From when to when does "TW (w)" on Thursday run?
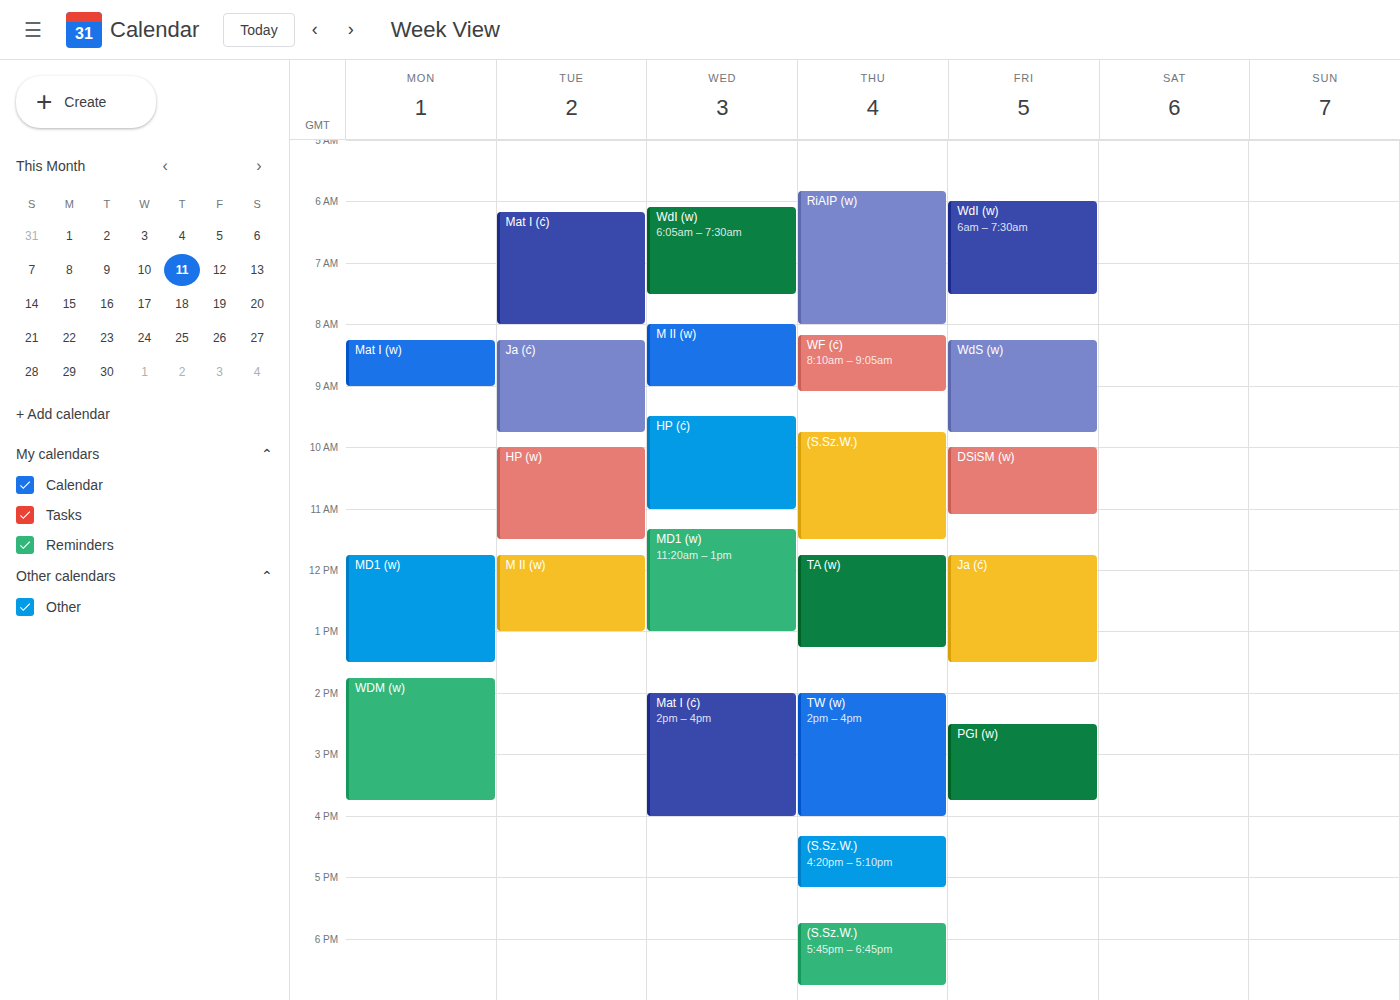
14:00 to 16:00